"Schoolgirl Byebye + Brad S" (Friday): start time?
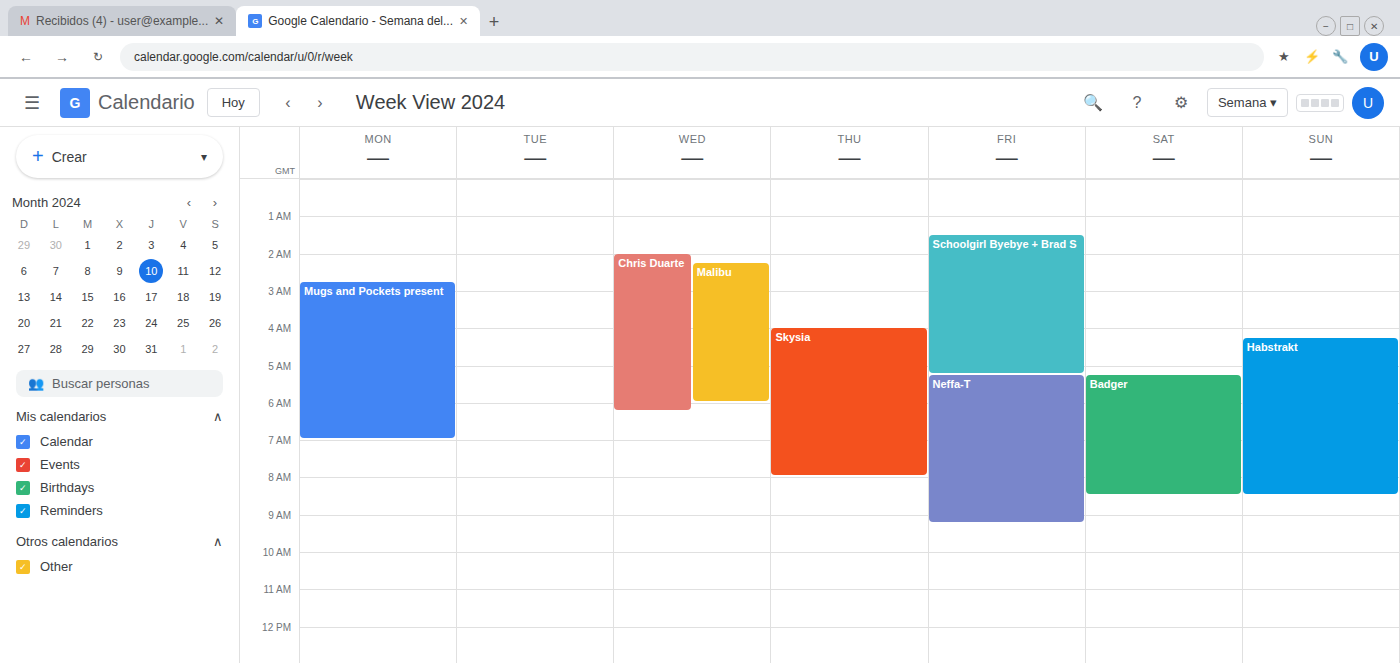
1:30 AM